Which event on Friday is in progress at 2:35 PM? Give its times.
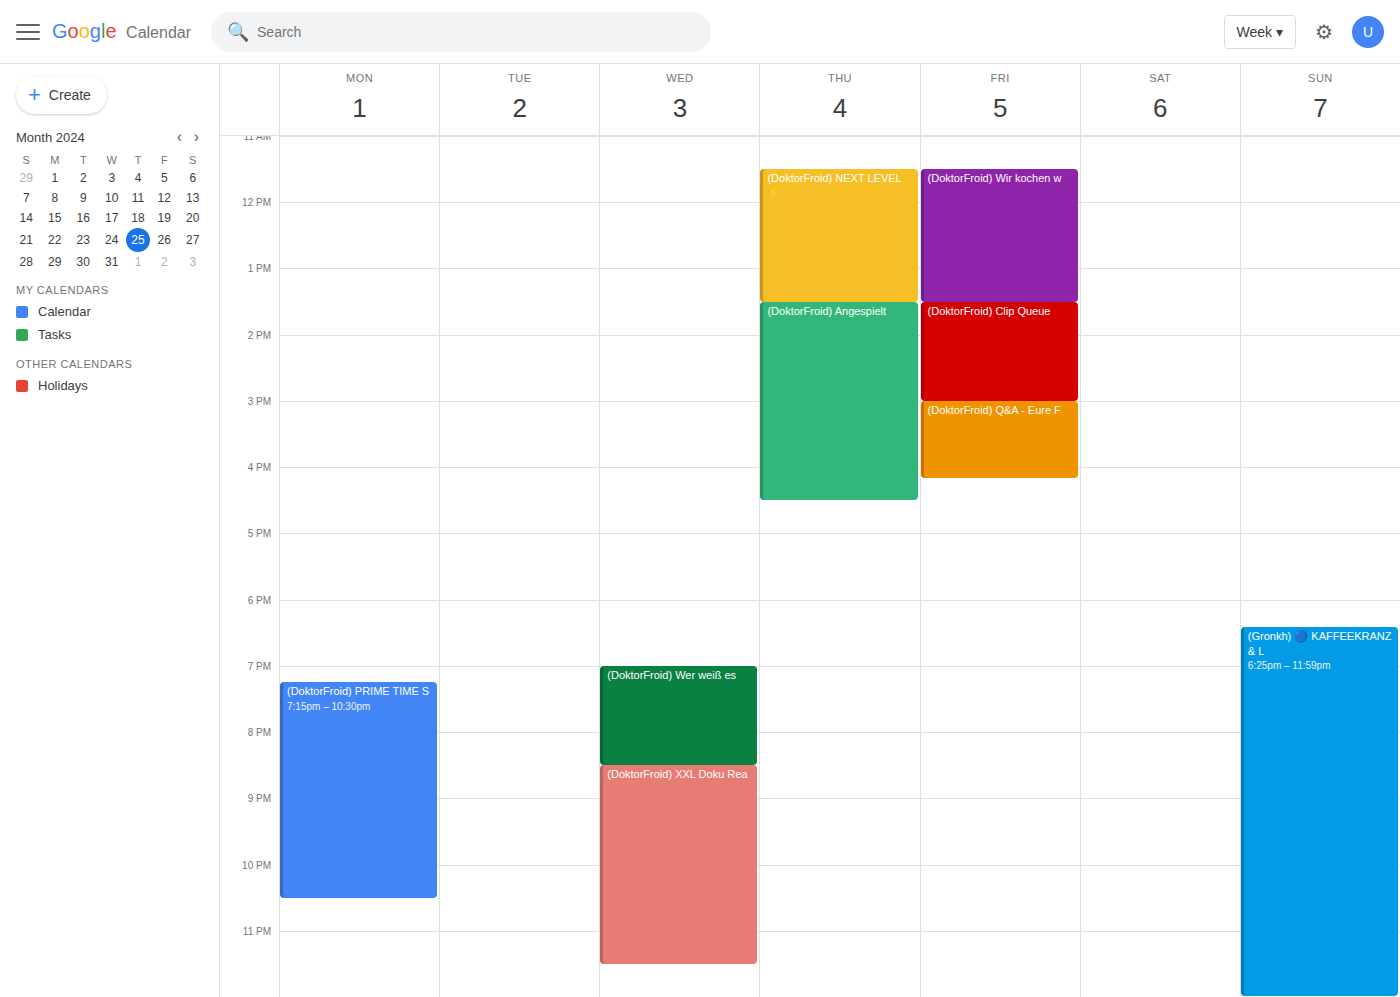
"(DoktorFroid) Clip Queue", 1:30 PM to 3:00 PM